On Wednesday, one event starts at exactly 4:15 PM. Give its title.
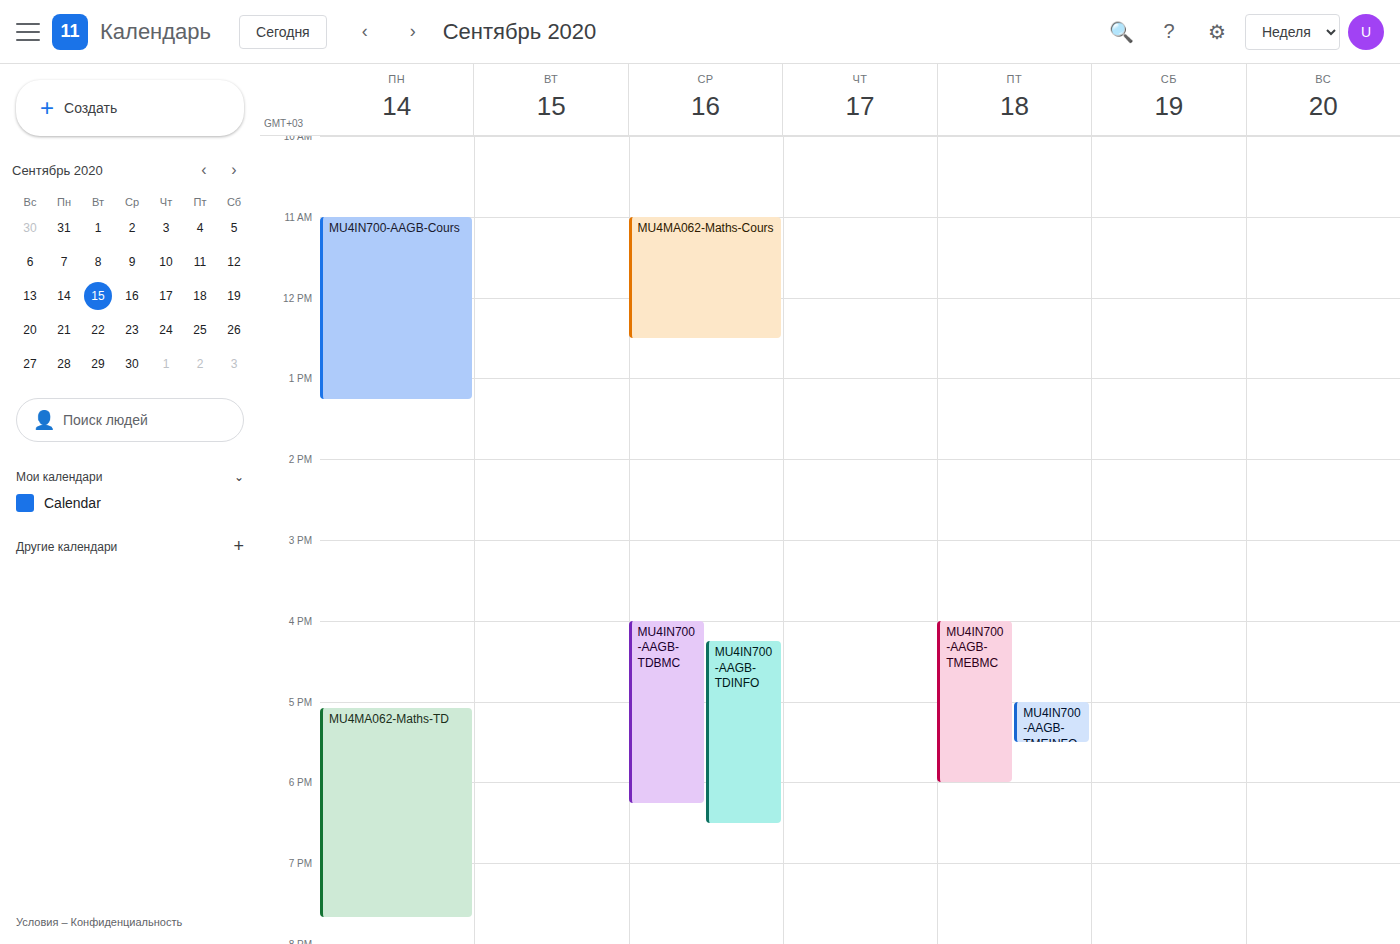
"MU4IN700-AAGB-TDINFO"